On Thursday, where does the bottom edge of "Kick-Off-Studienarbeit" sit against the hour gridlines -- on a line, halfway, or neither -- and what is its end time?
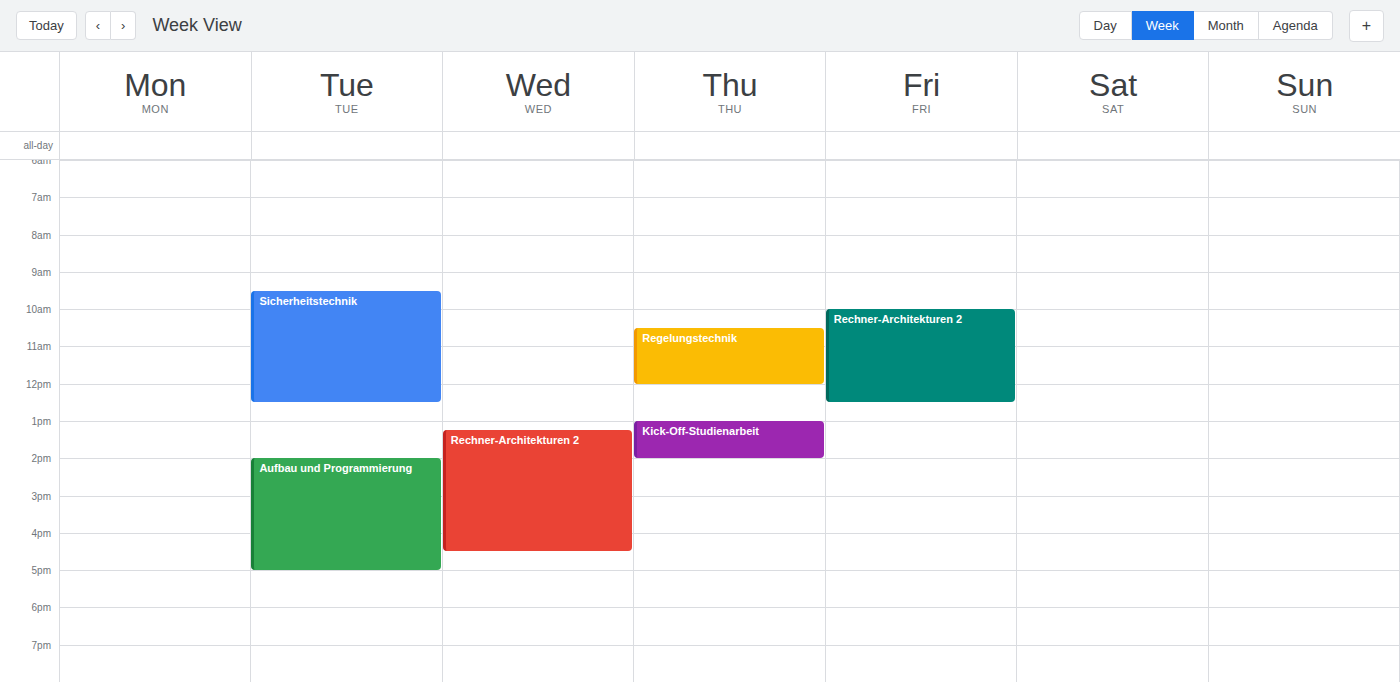
14:00 -- exactly on the 14:00 line.